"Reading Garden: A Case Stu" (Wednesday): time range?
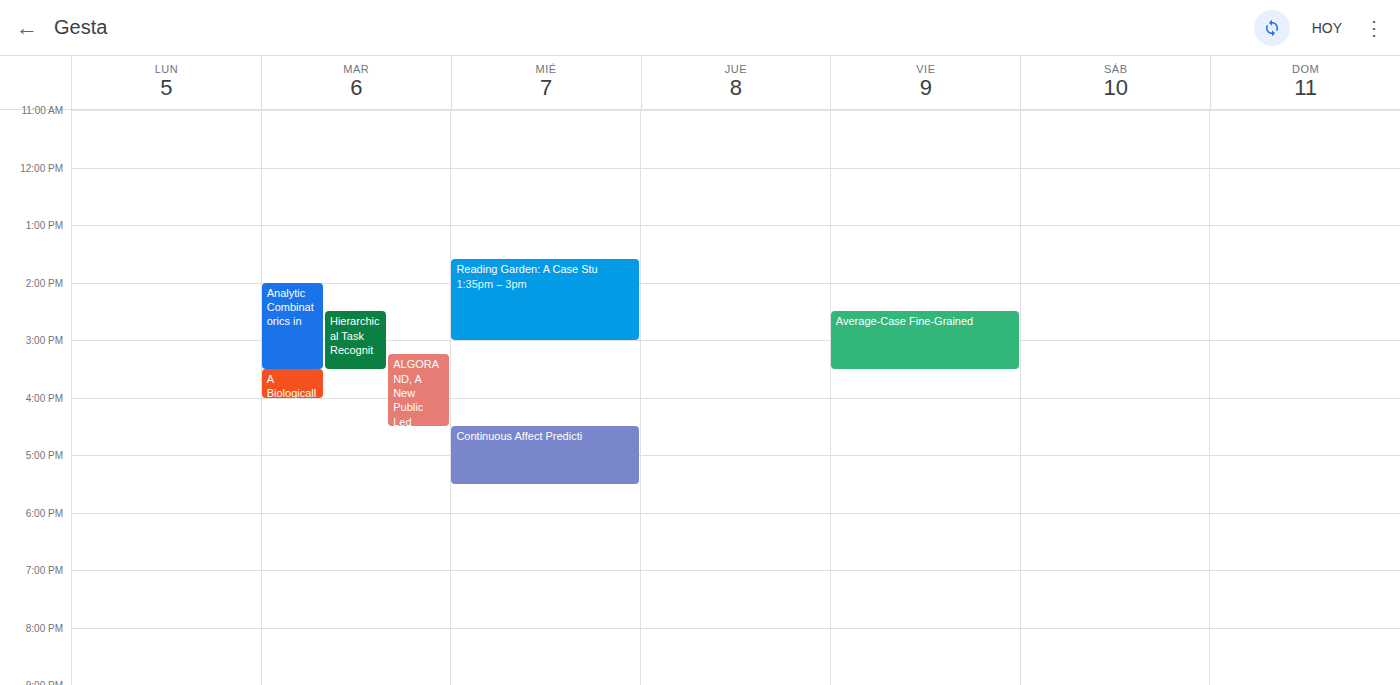
1:35 PM to 3:00 PM